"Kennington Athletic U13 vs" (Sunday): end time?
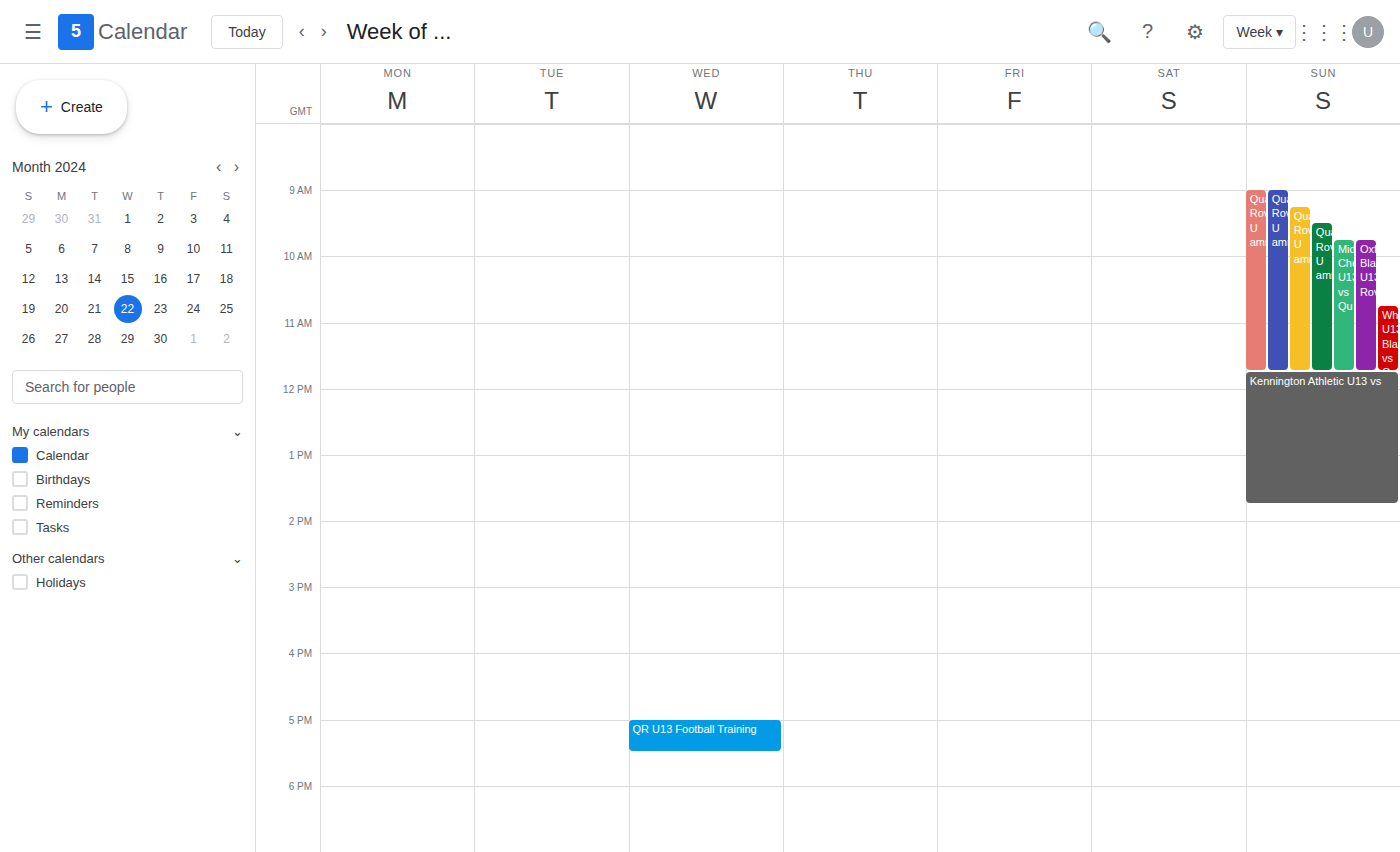
1:45 PM